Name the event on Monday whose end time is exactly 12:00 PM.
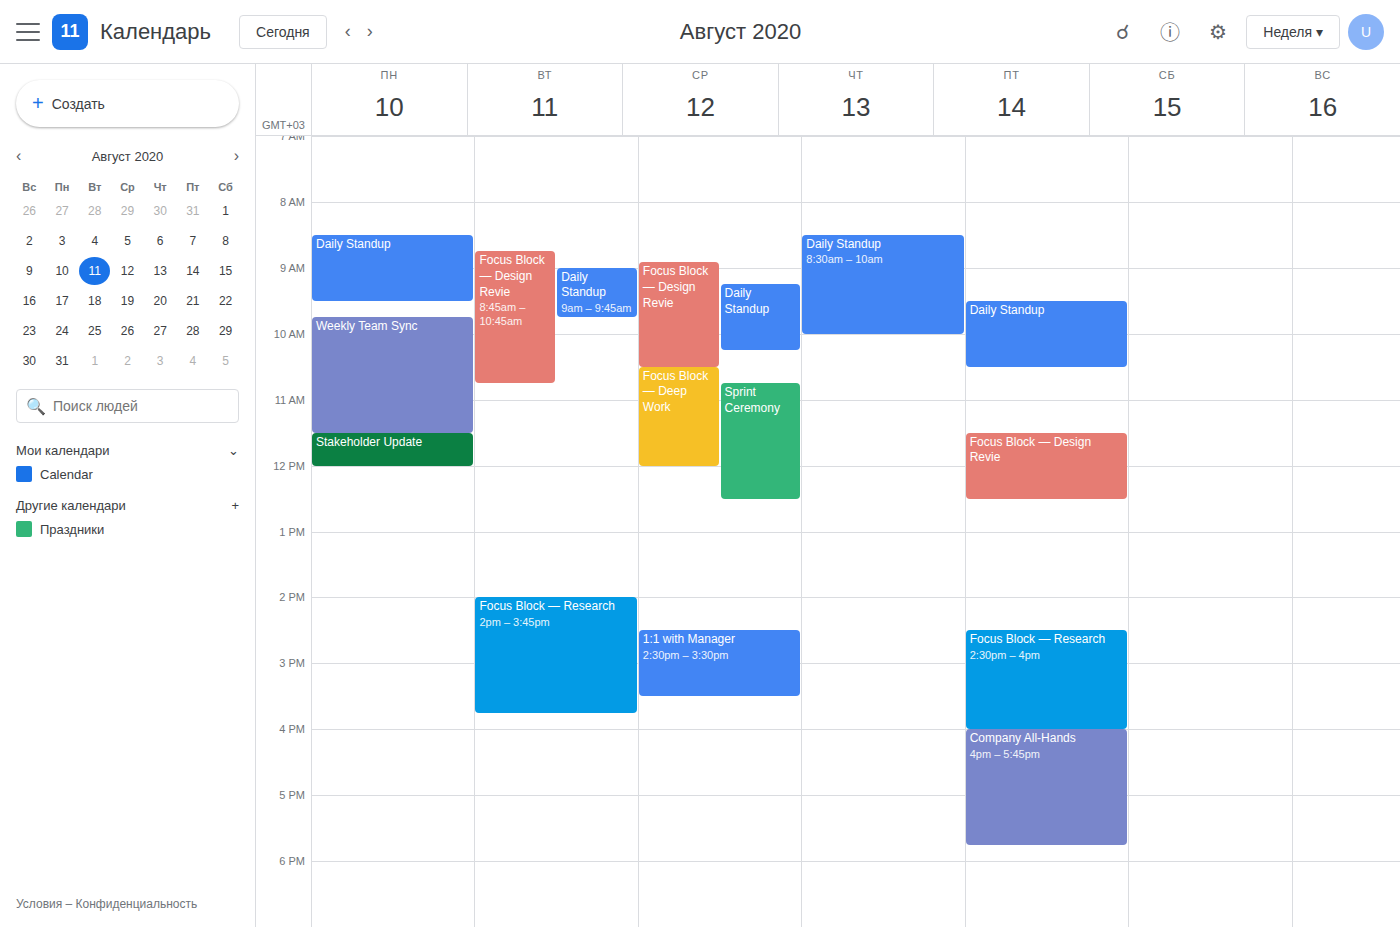
"Stakeholder Update"